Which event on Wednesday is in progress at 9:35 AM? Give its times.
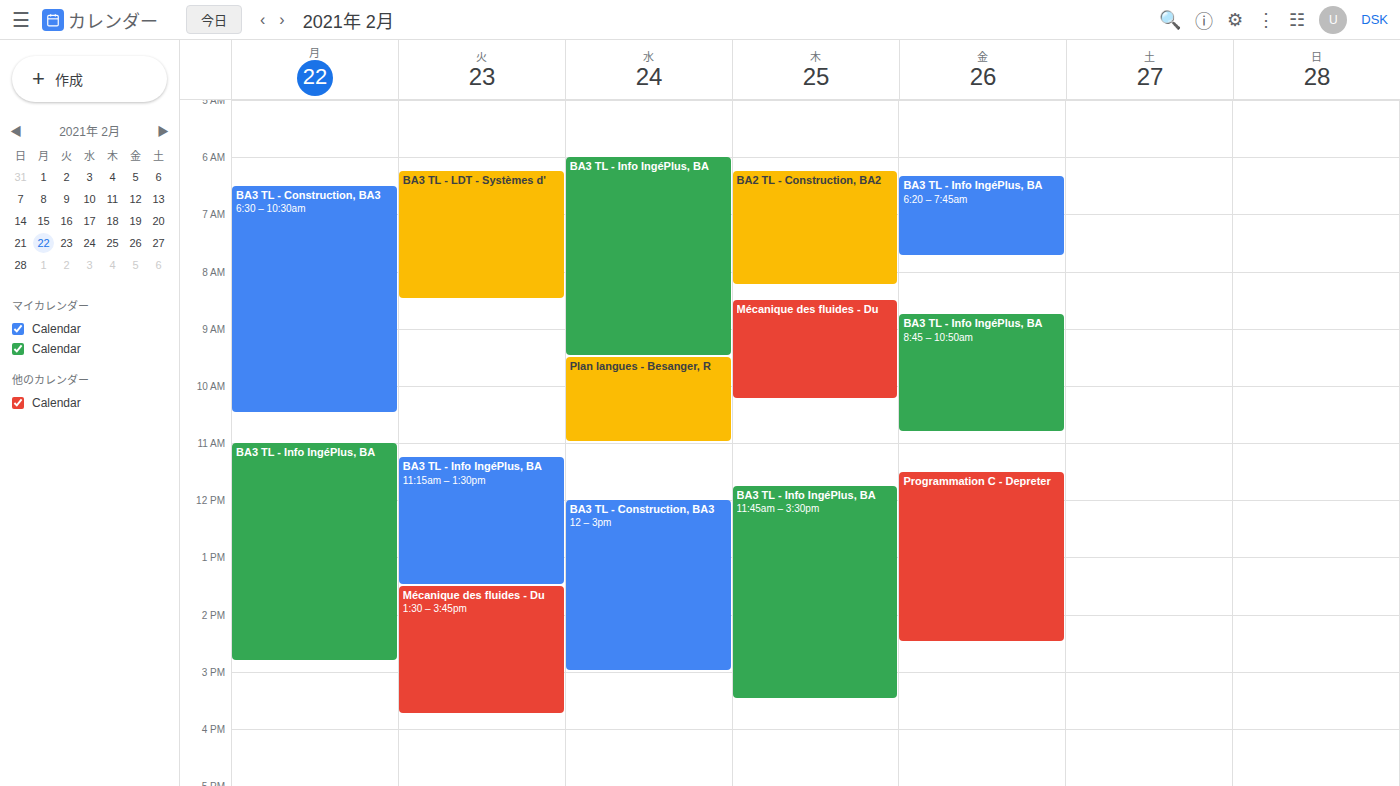
"Plan langues - Besanger, R", 9:30 AM to 11:00 AM